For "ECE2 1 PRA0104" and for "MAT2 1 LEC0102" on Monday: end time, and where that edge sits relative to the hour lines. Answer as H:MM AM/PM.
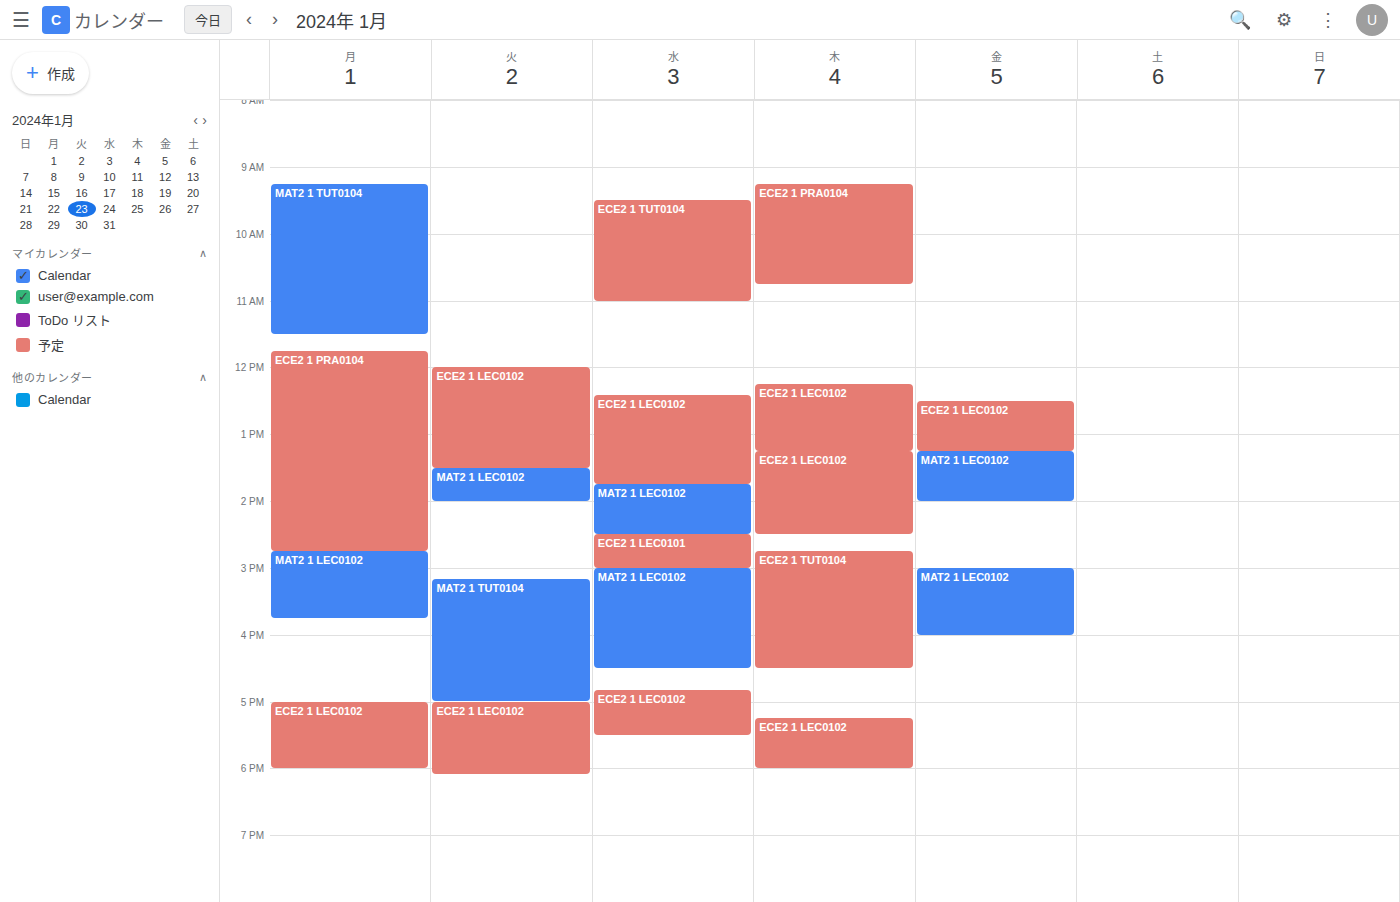
"ECE2 1 PRA0104": 2:45 PM, neither: three quarters of the way from the 2 PM line to the 3 PM line. "MAT2 1 LEC0102": 3:45 PM, neither: three quarters of the way from the 3 PM line to the 4 PM line.